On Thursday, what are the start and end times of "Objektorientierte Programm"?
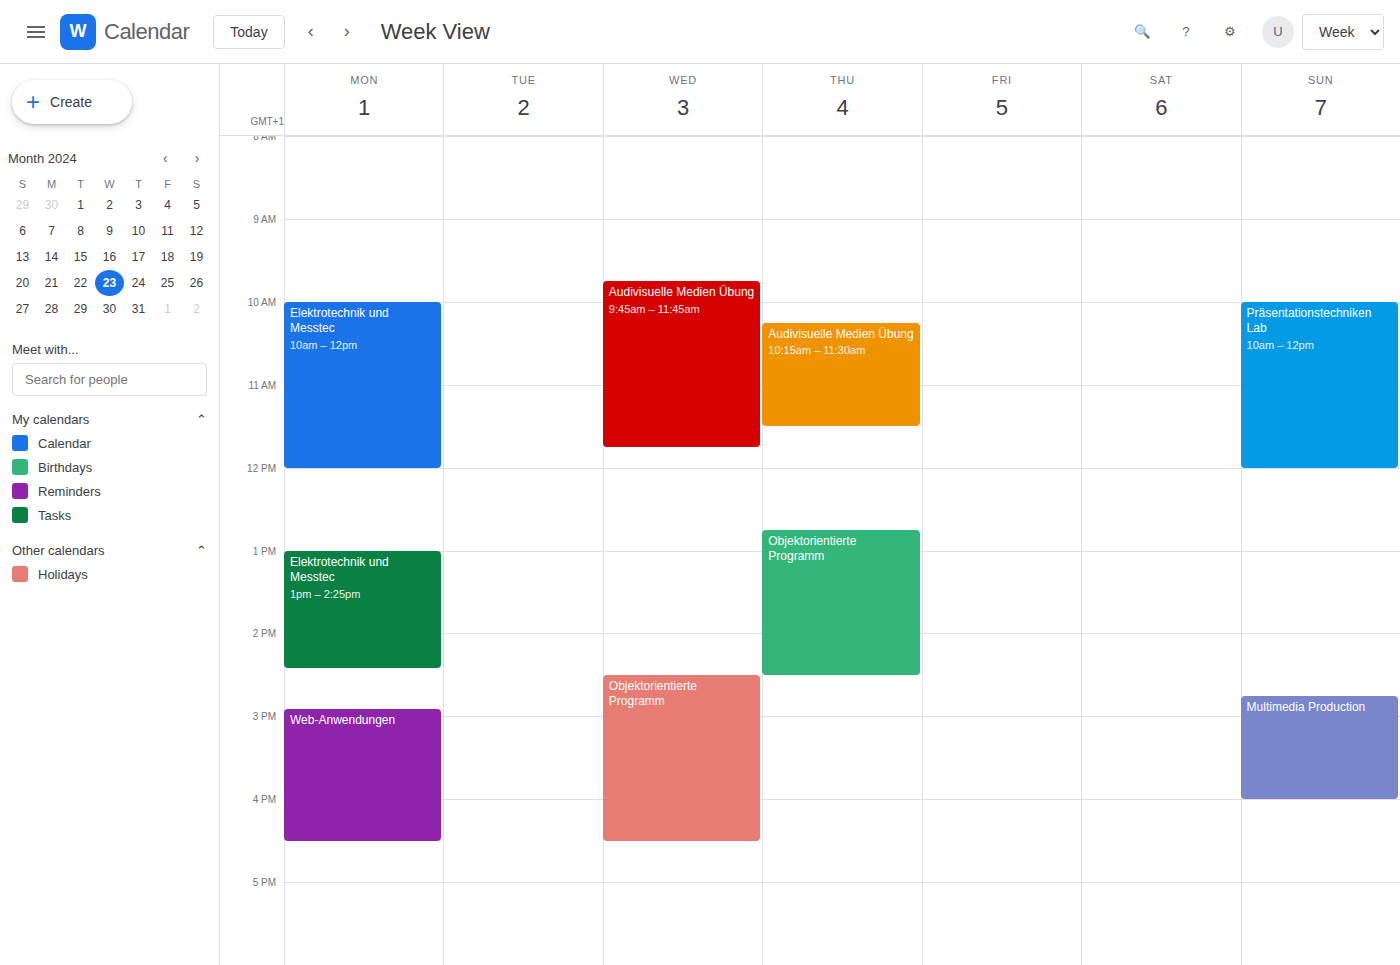
12:45 PM to 2:30 PM